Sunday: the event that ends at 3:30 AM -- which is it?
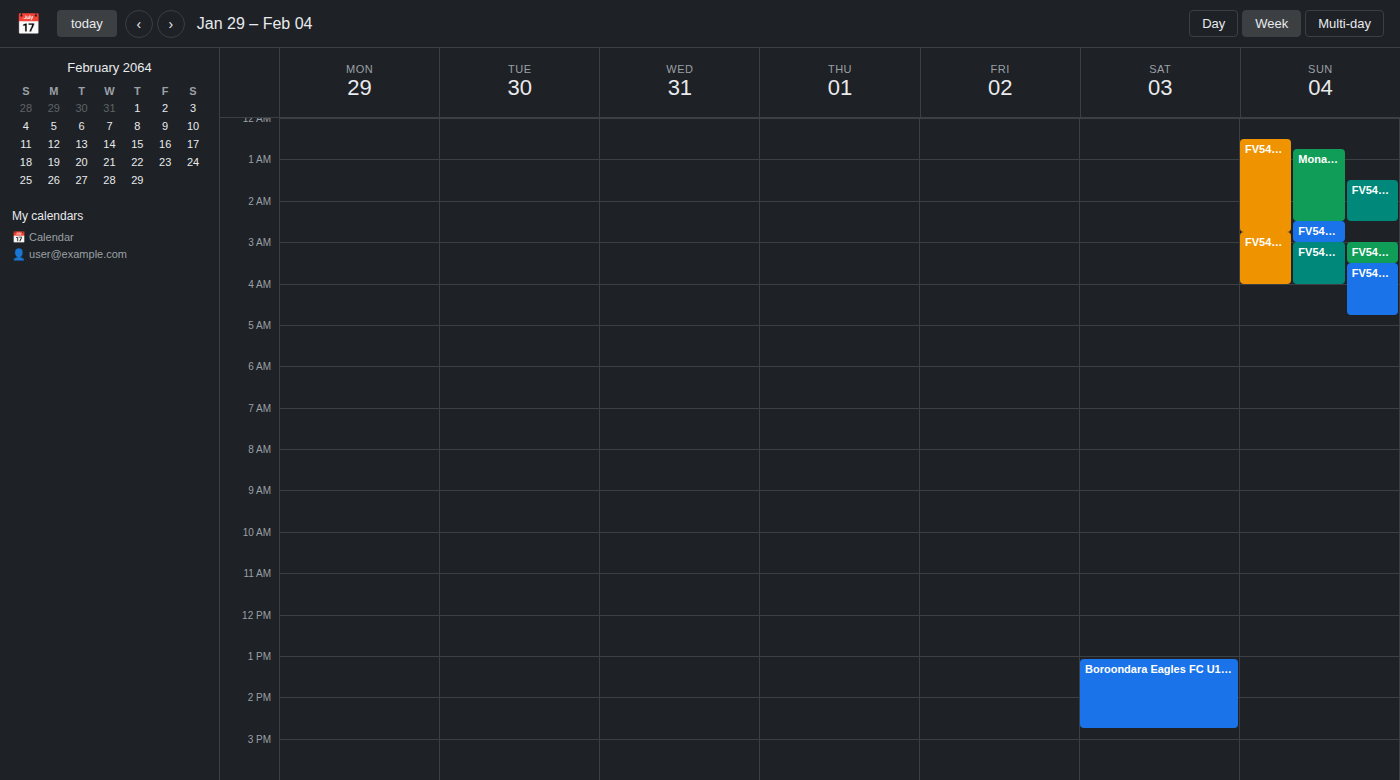
"FV54534716 - Ashburton Uni"